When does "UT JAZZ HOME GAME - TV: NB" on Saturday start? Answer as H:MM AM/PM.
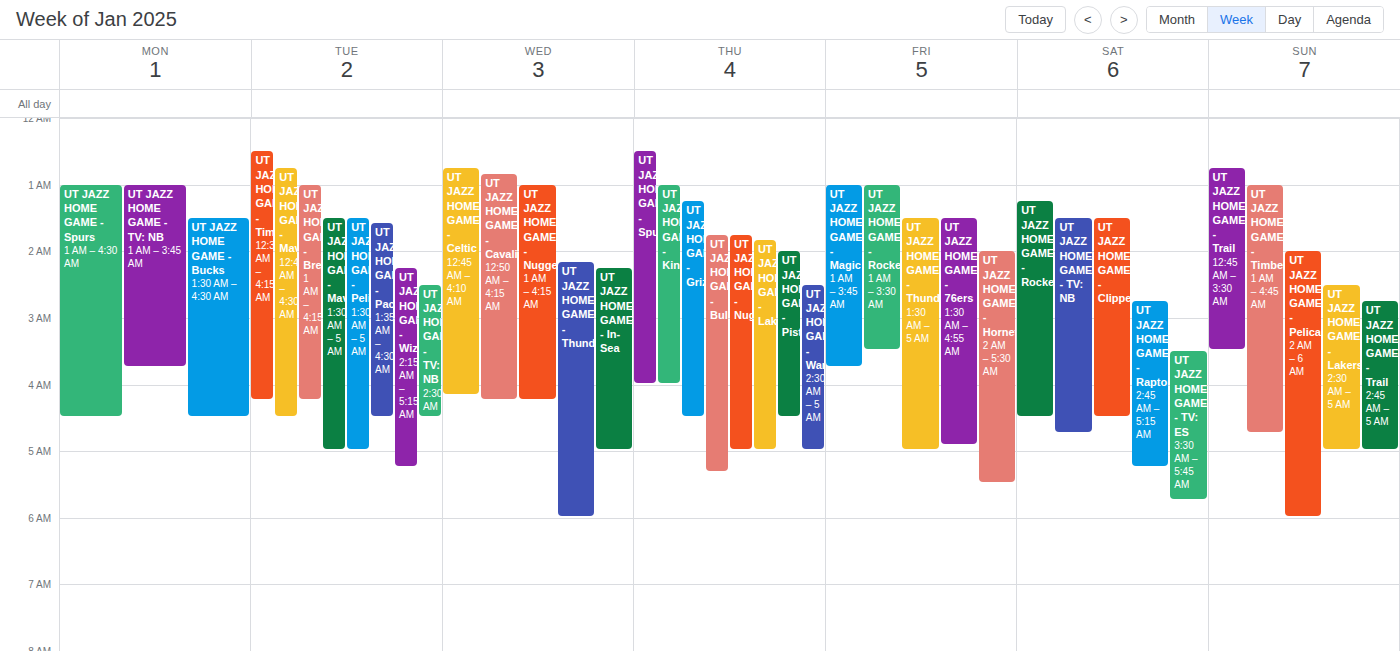
1:30 AM